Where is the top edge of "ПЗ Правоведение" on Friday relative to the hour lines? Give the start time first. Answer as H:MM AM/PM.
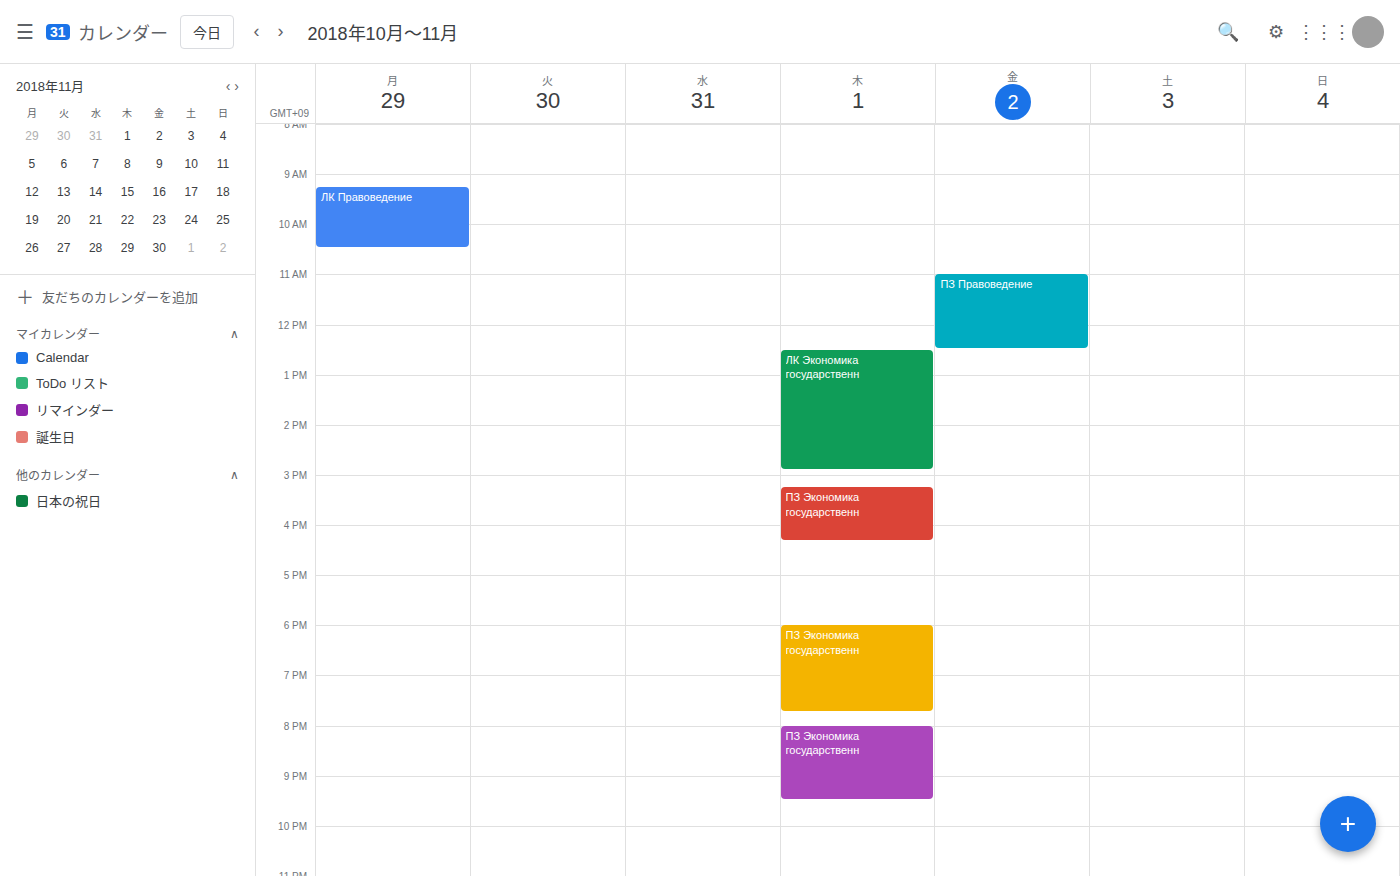
11:00 AM -- exactly on the 11 AM line.